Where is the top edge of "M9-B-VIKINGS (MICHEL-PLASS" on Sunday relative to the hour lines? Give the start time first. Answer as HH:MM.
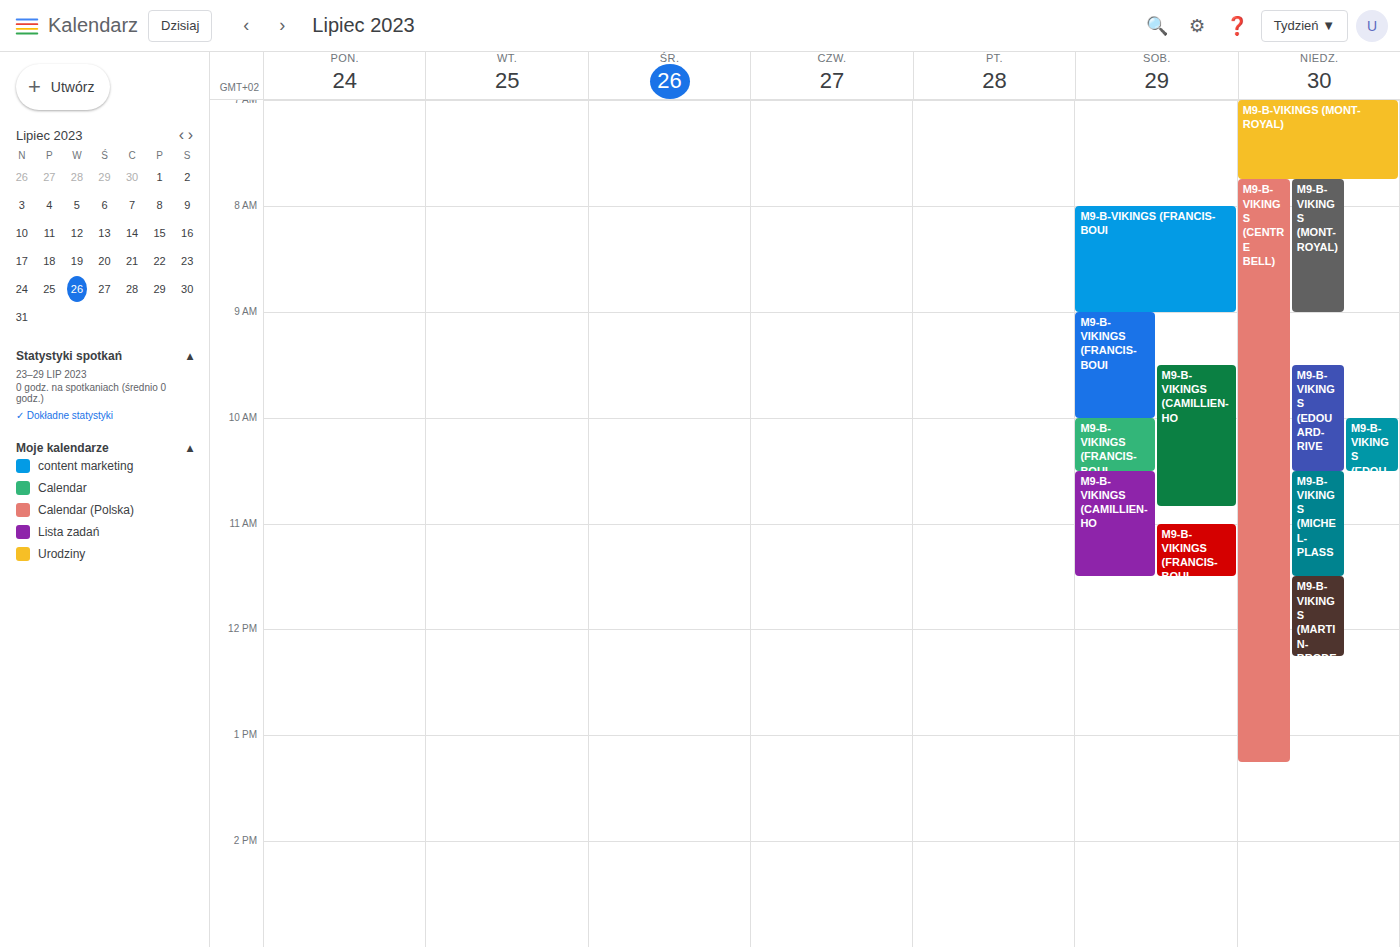
10:30 -- halfway between the 10:00 and 11:00 lines.